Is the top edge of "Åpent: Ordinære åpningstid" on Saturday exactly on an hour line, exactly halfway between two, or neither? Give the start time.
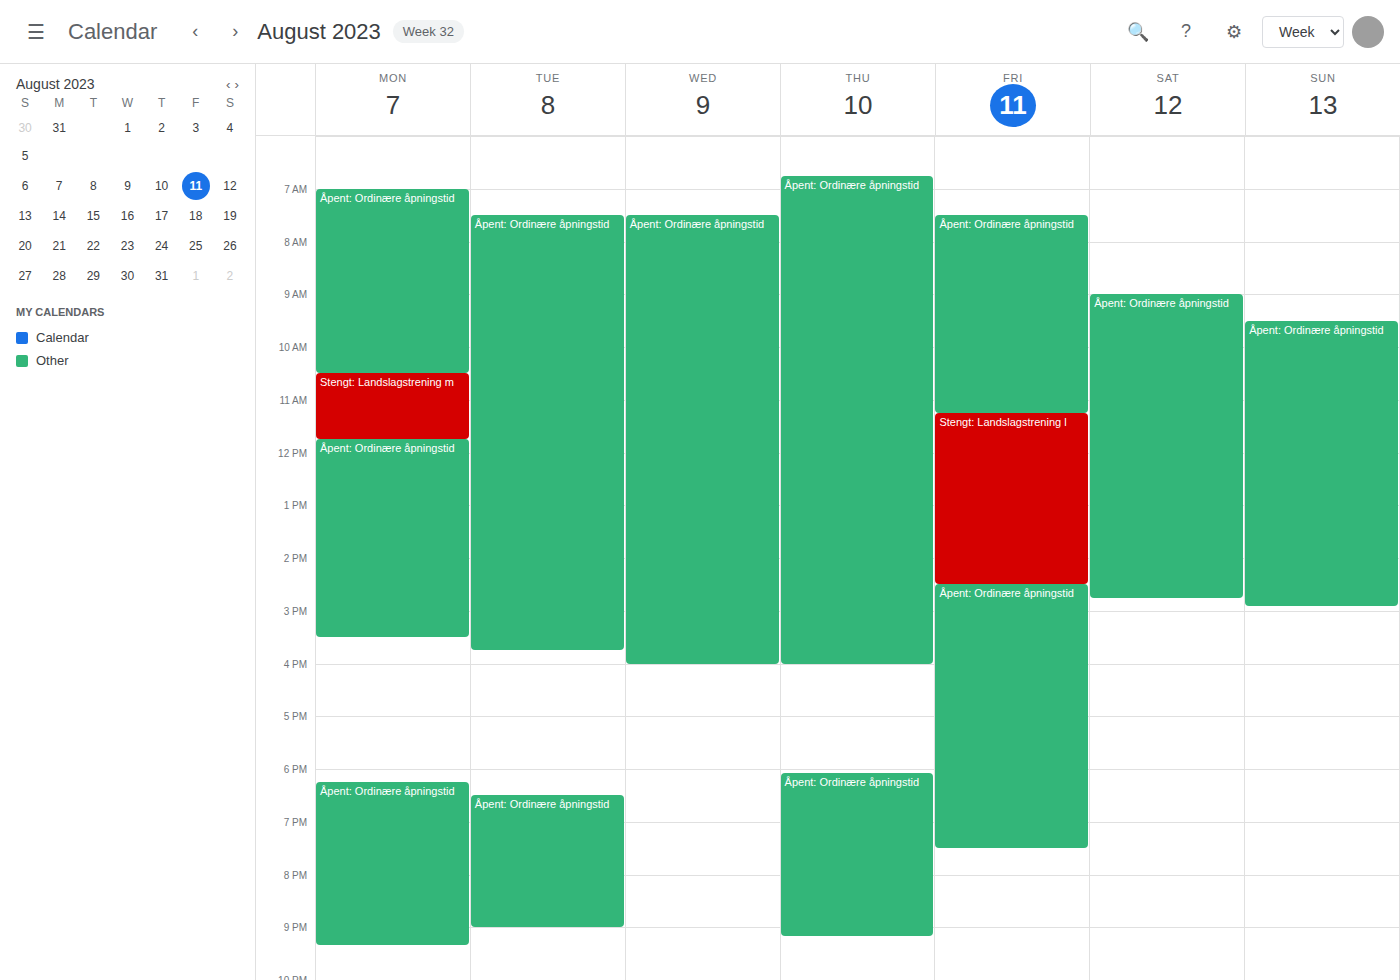
9:00 AM -- exactly on the 9 AM line.